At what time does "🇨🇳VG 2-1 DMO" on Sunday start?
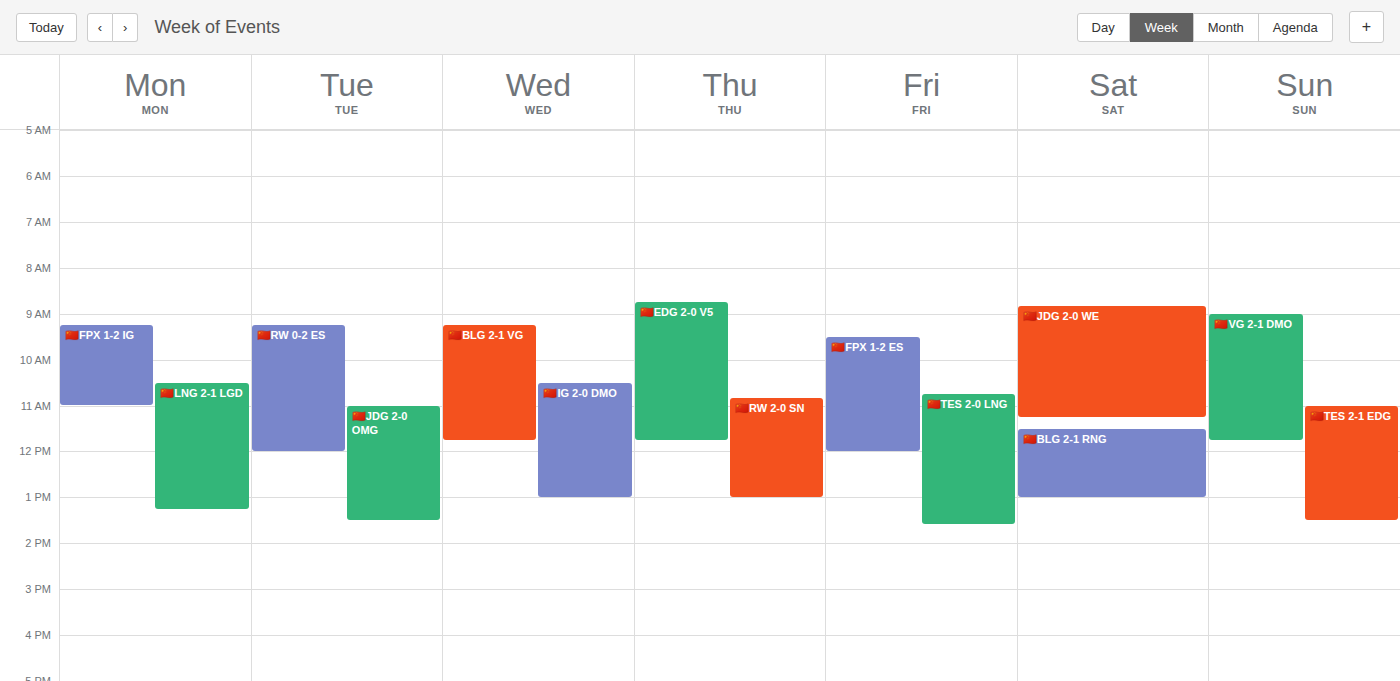
9:00 AM